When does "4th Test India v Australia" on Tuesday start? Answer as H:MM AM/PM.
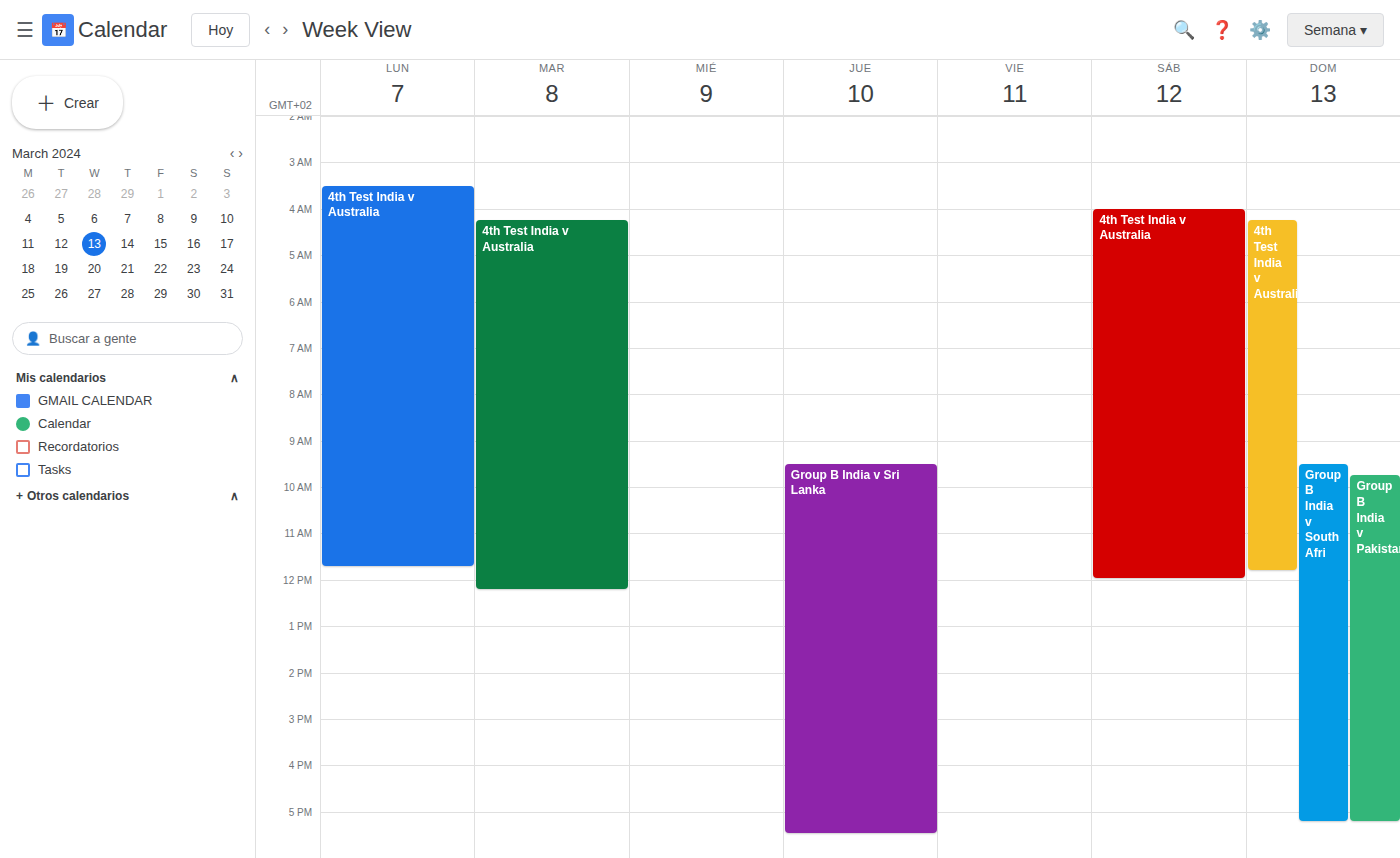
4:15 AM